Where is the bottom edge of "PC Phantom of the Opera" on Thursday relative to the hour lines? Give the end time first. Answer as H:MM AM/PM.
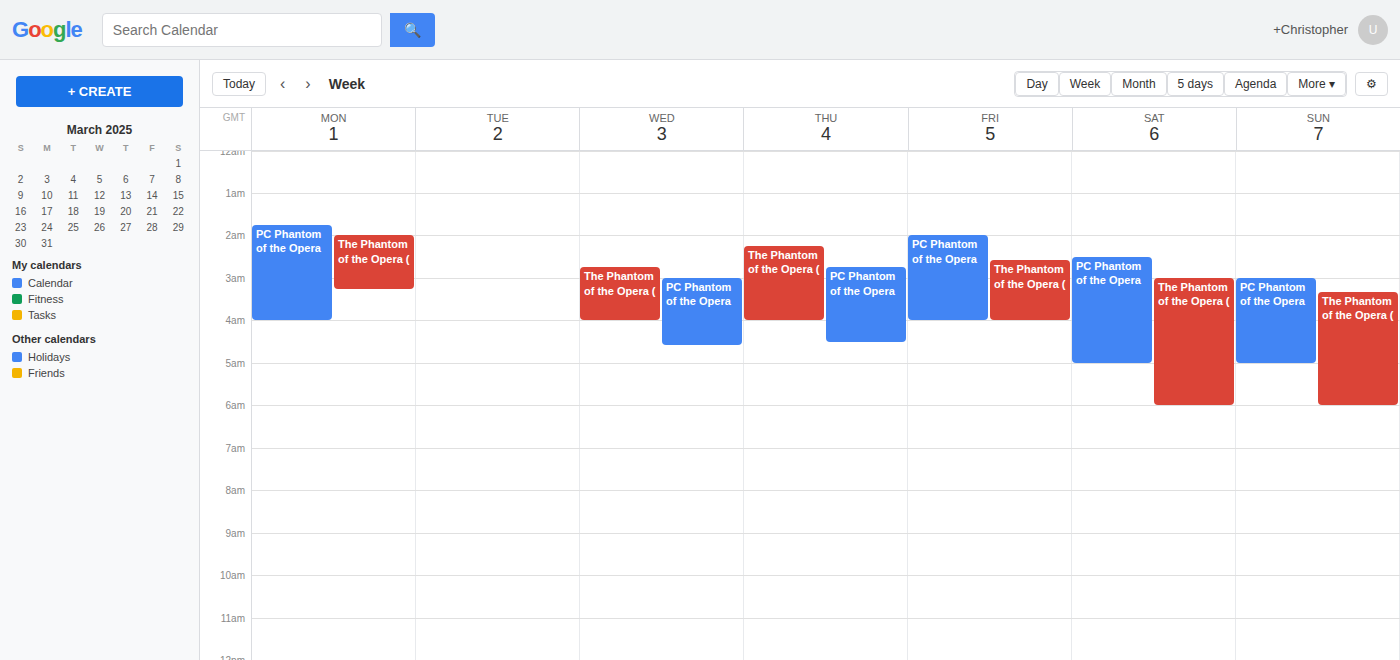
4:30 AM -- halfway between the 4 AM and 5 AM lines.